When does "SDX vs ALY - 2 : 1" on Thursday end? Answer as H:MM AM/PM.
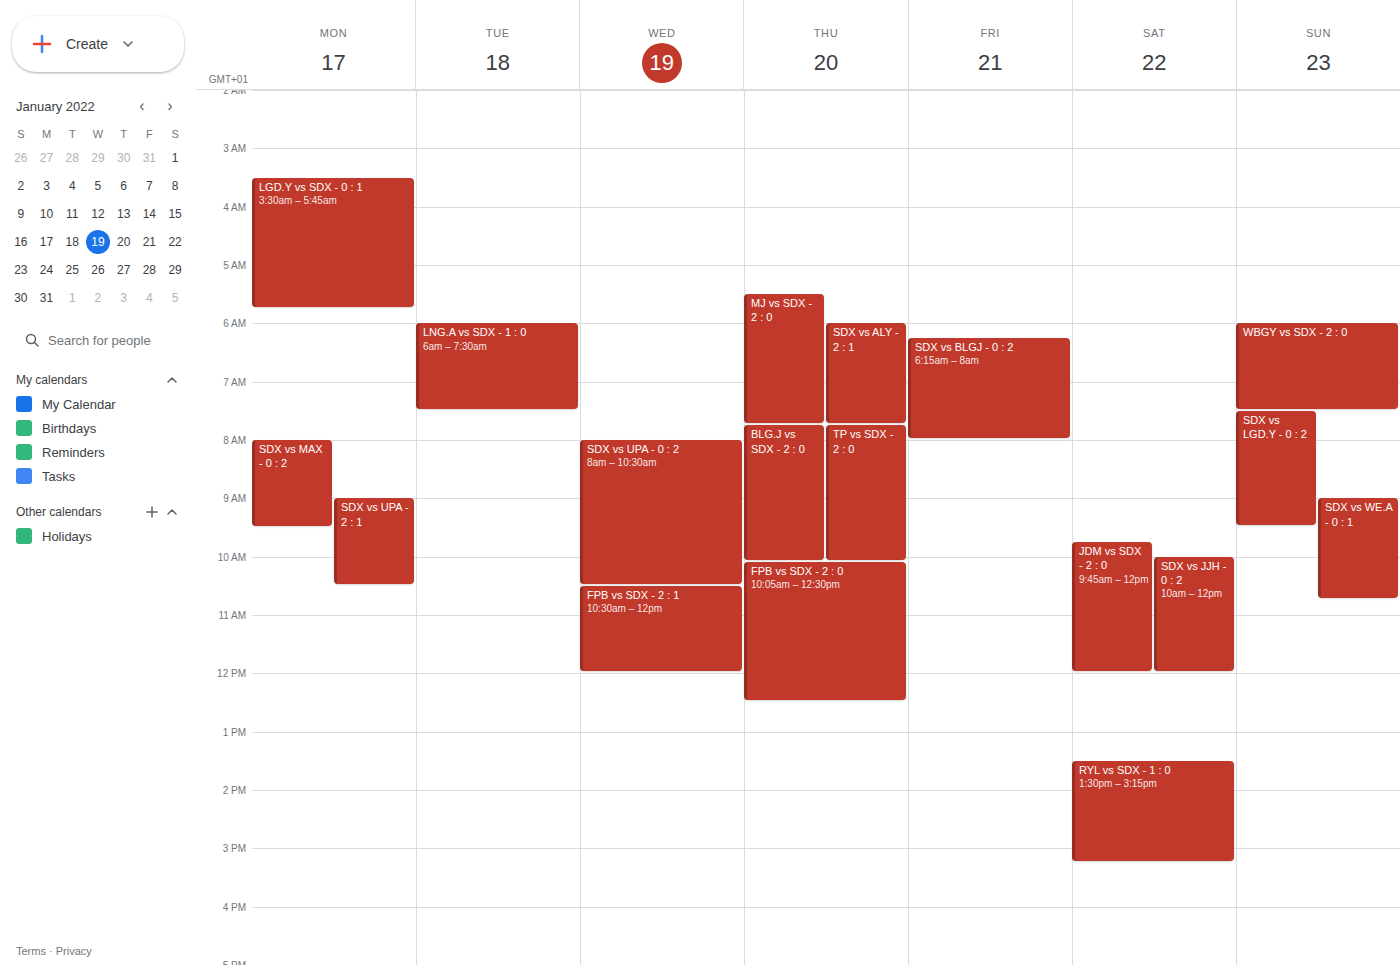
7:45 AM